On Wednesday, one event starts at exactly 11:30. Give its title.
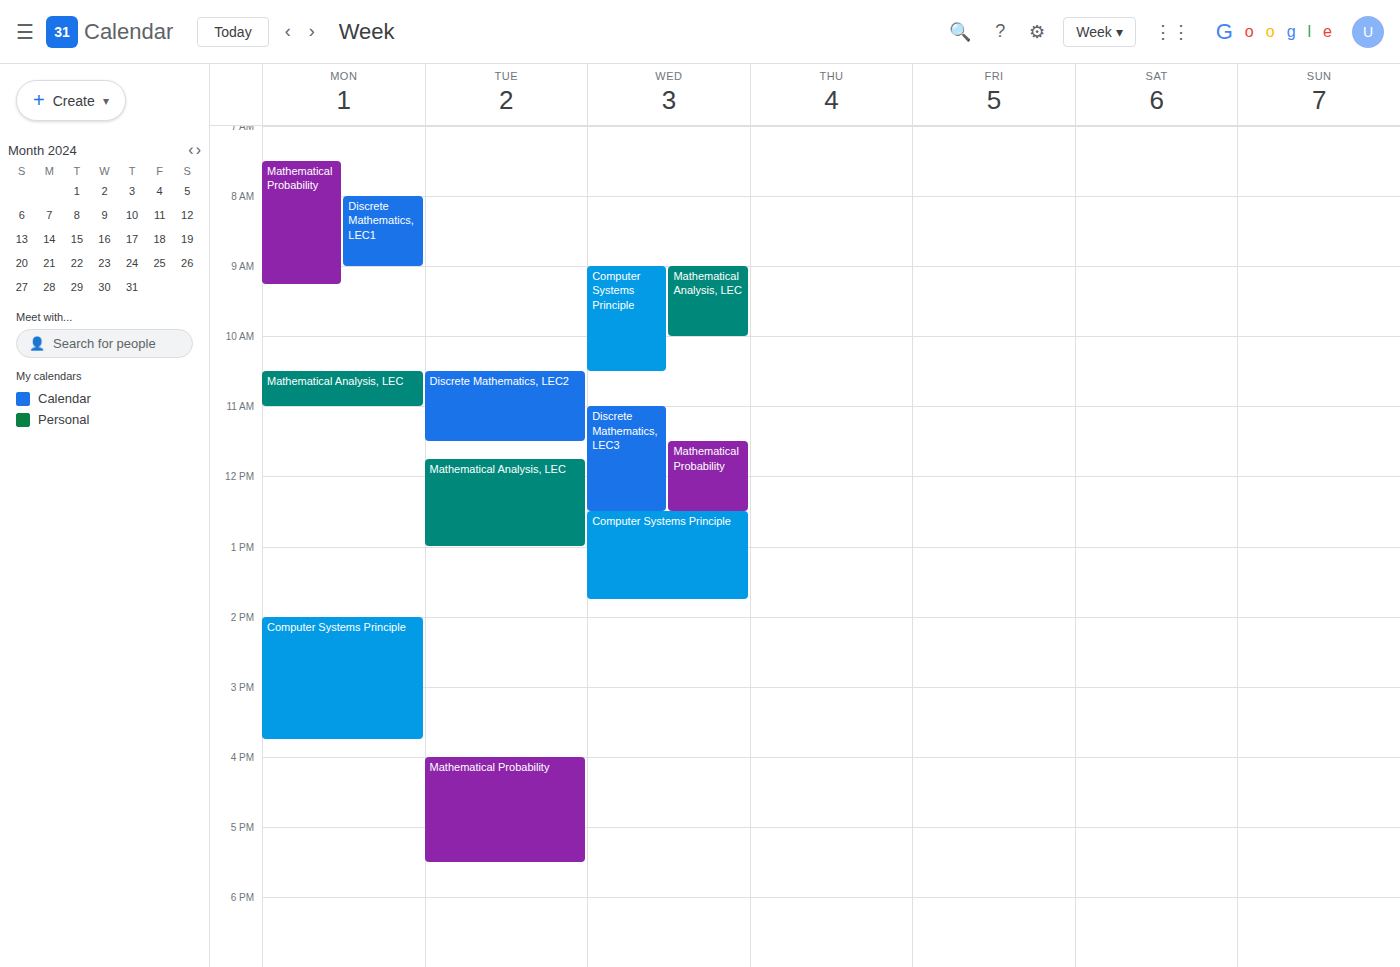
"Mathematical Probability"